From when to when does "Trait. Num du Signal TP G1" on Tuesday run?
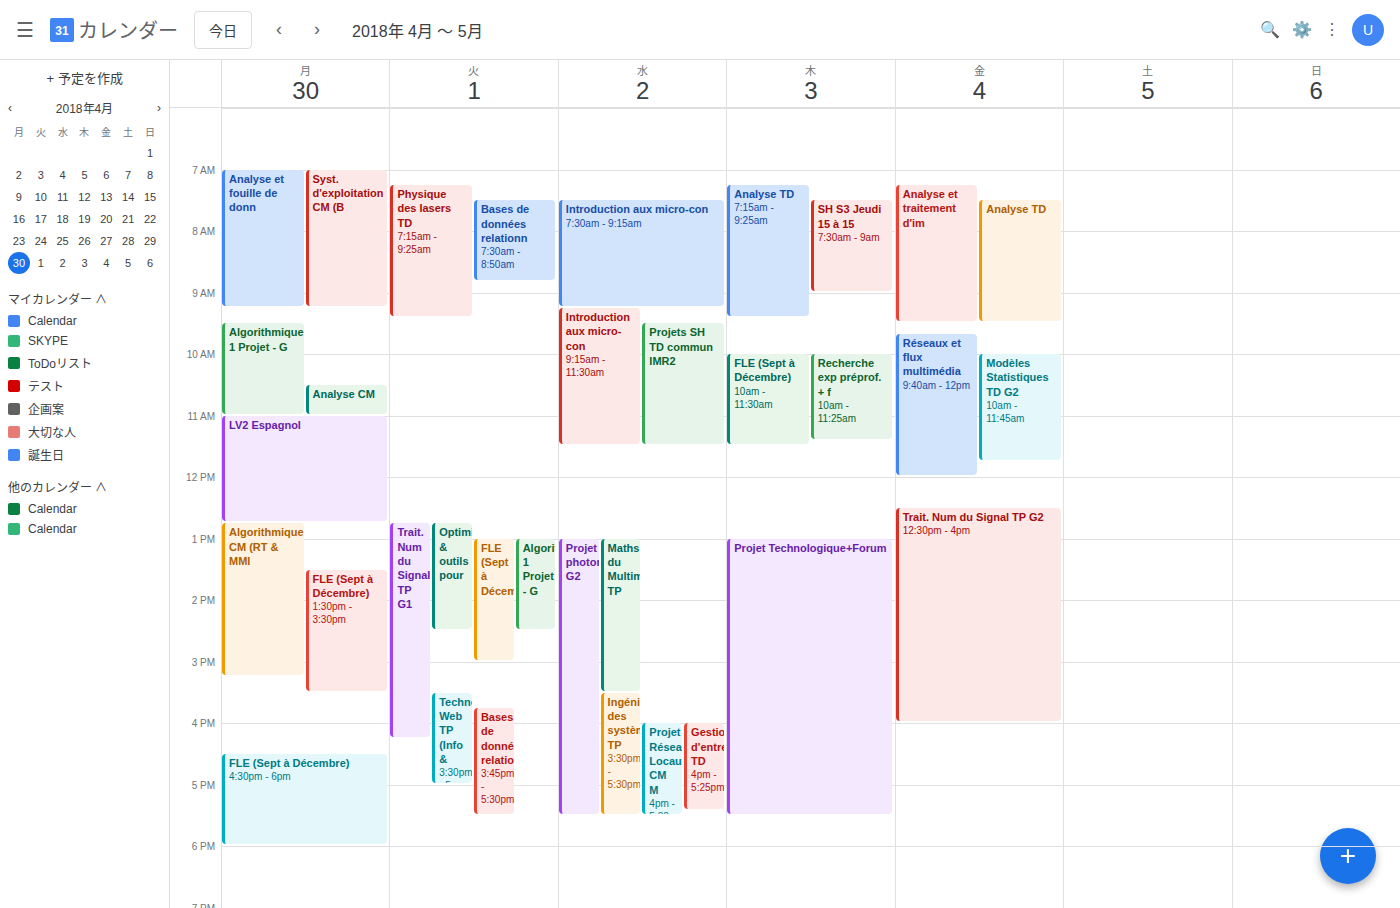
12:45 PM to 4:15 PM